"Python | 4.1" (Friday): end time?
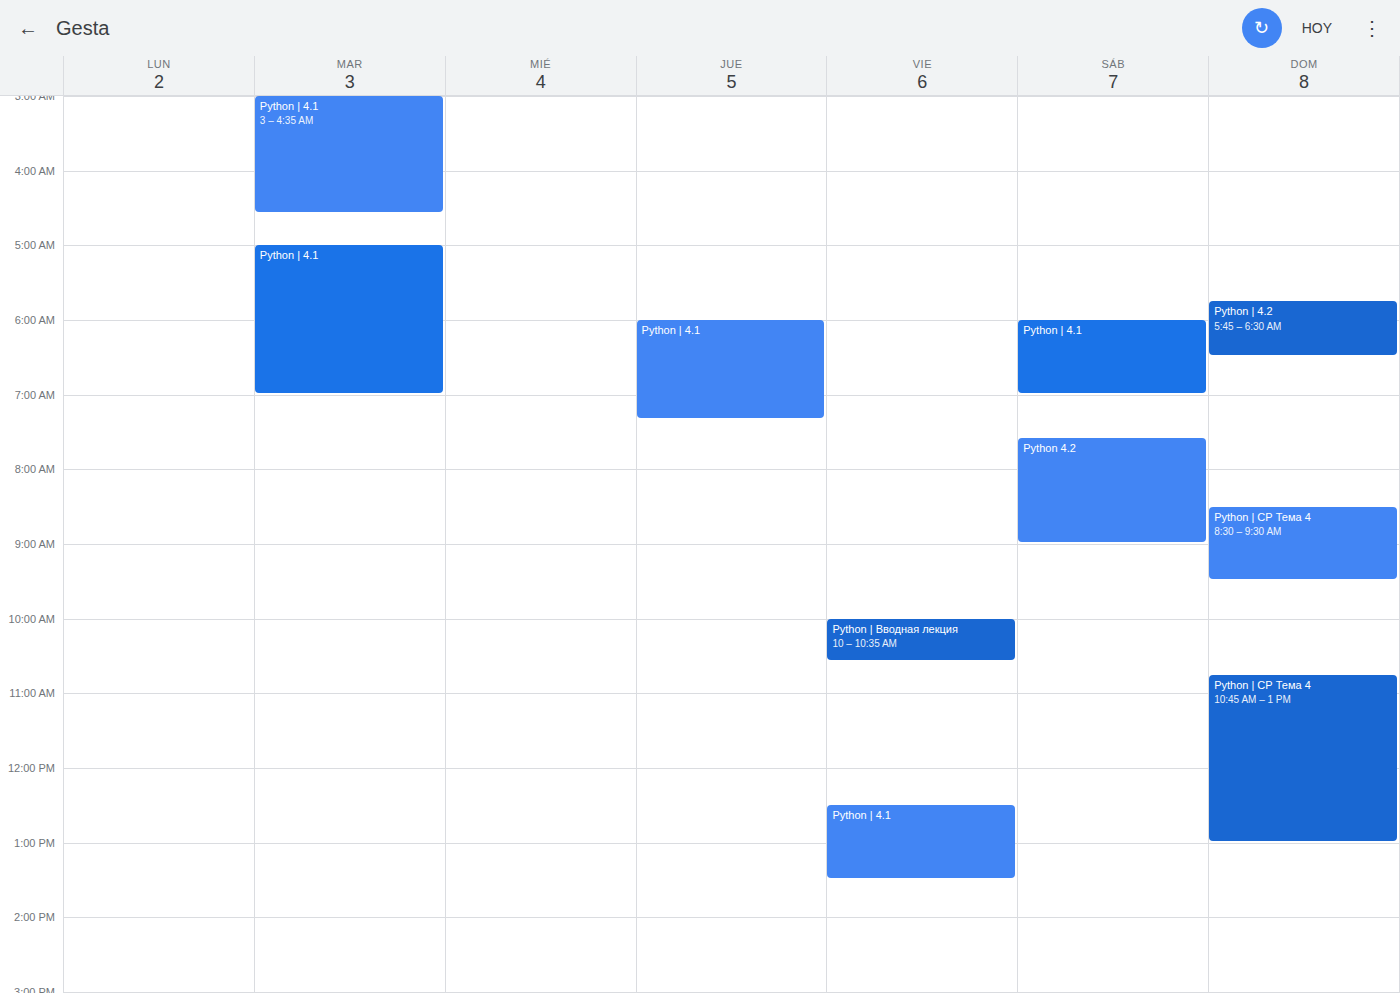
1:30 PM